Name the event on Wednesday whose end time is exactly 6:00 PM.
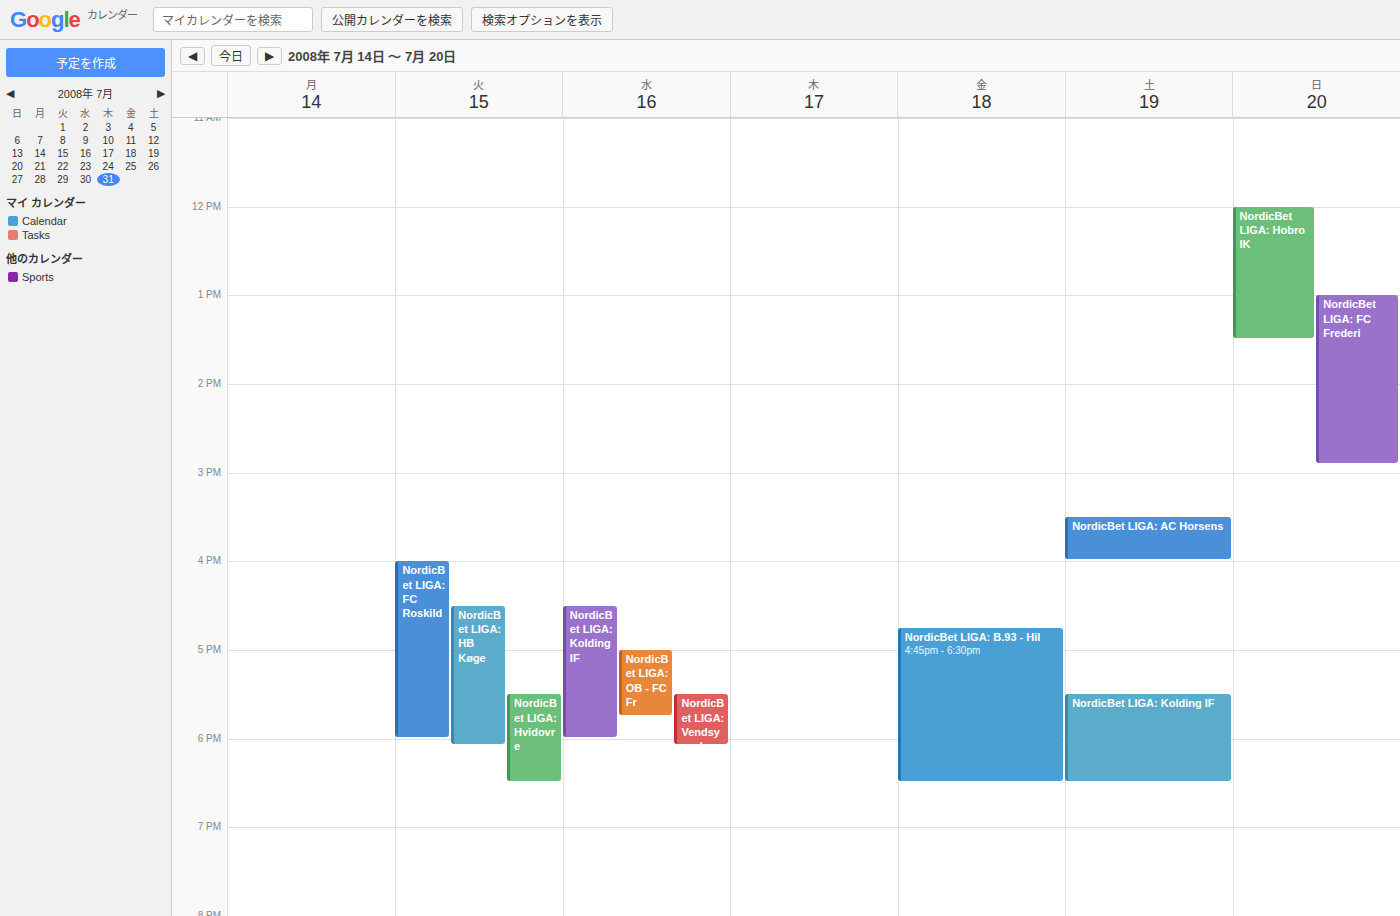
"NordicBet LIGA: Kolding IF"